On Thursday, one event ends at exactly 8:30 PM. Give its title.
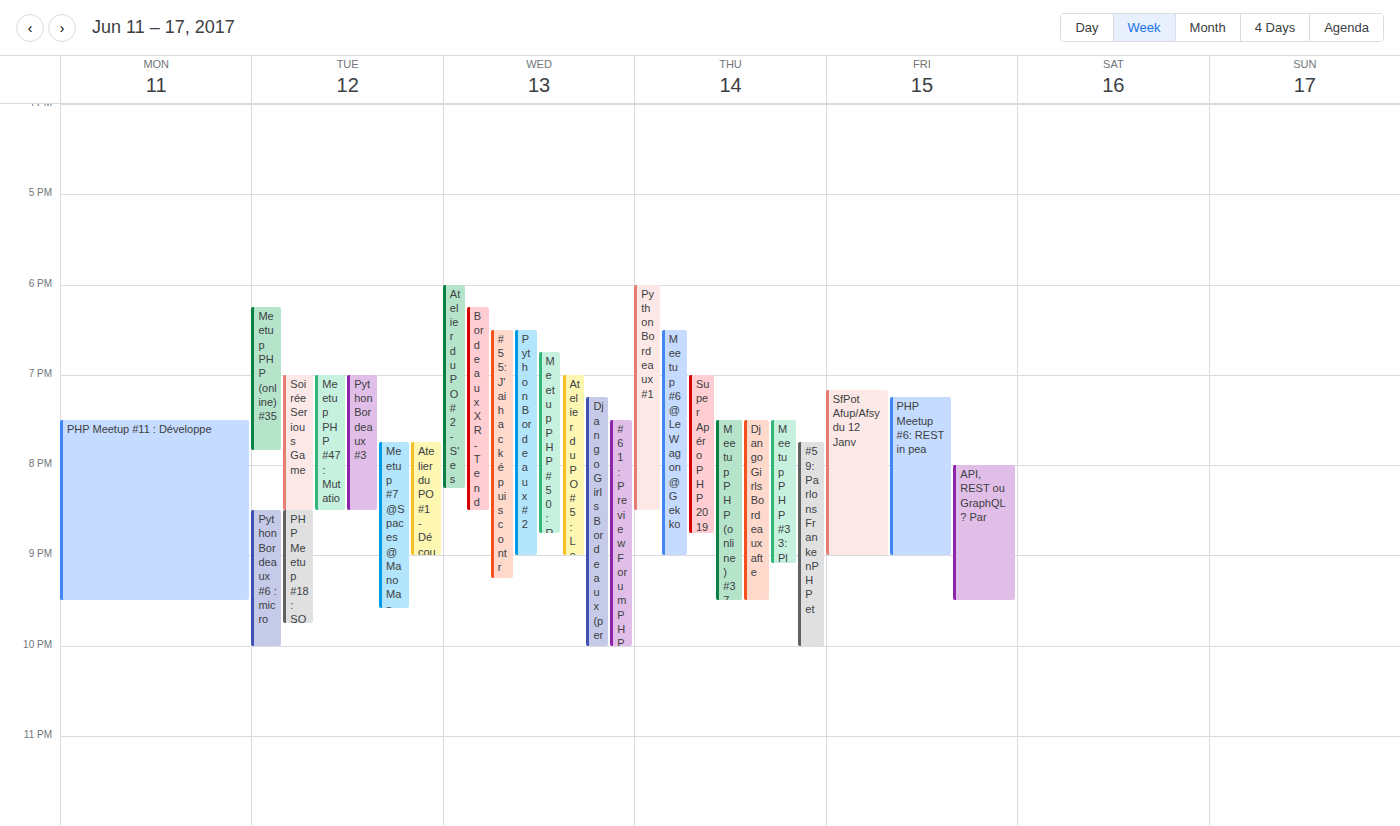
"Python Bordeaux #1"